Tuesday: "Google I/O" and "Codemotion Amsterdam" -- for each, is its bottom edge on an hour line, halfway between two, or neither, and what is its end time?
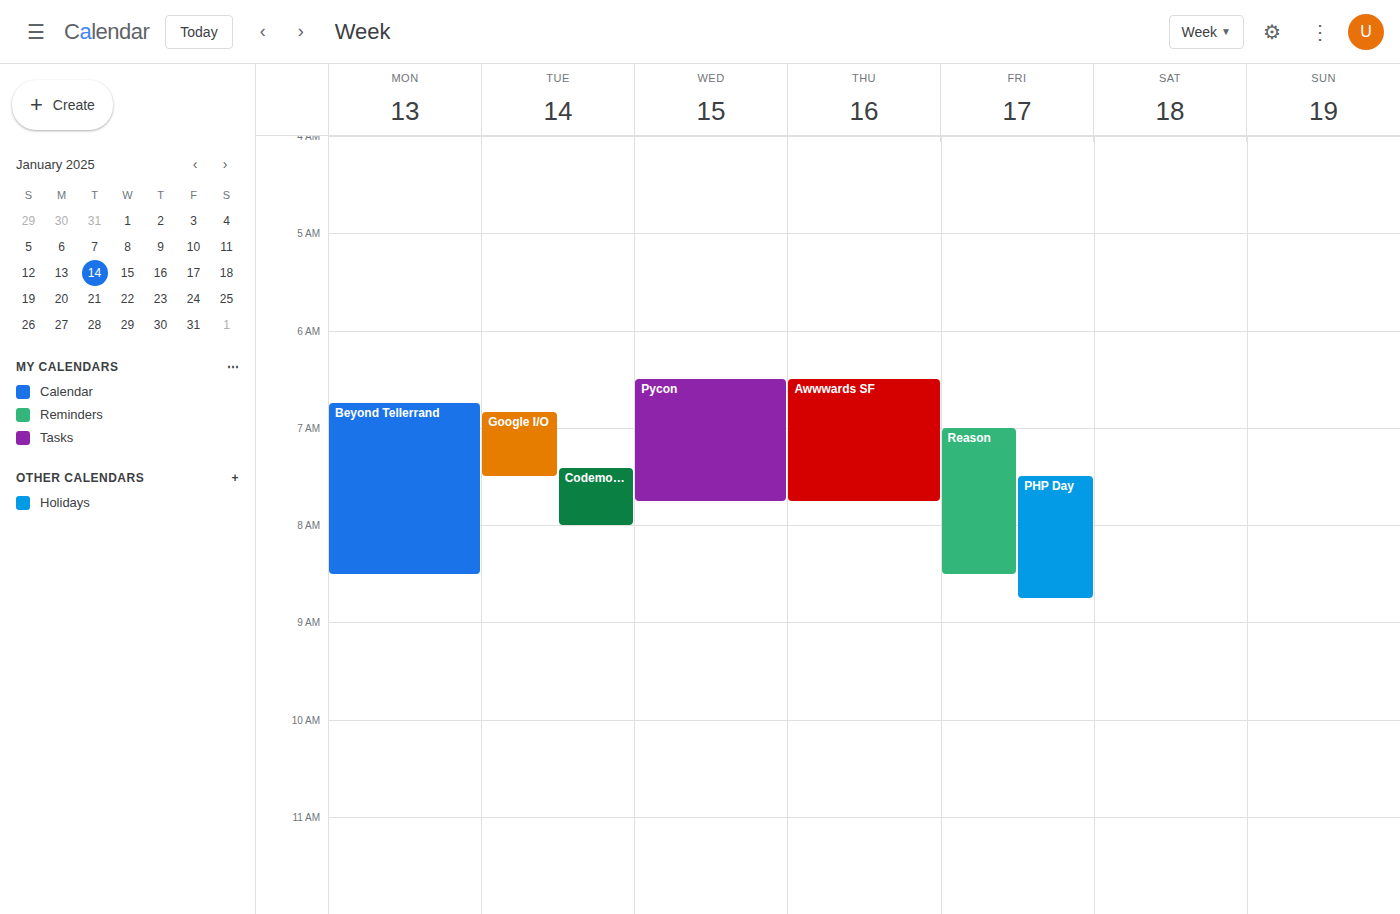
"Google I/O": 7:30 AM, halfway between the 7 AM and 8 AM lines. "Codemotion Amsterdam": 8:00 AM, exactly on the 8 AM line.